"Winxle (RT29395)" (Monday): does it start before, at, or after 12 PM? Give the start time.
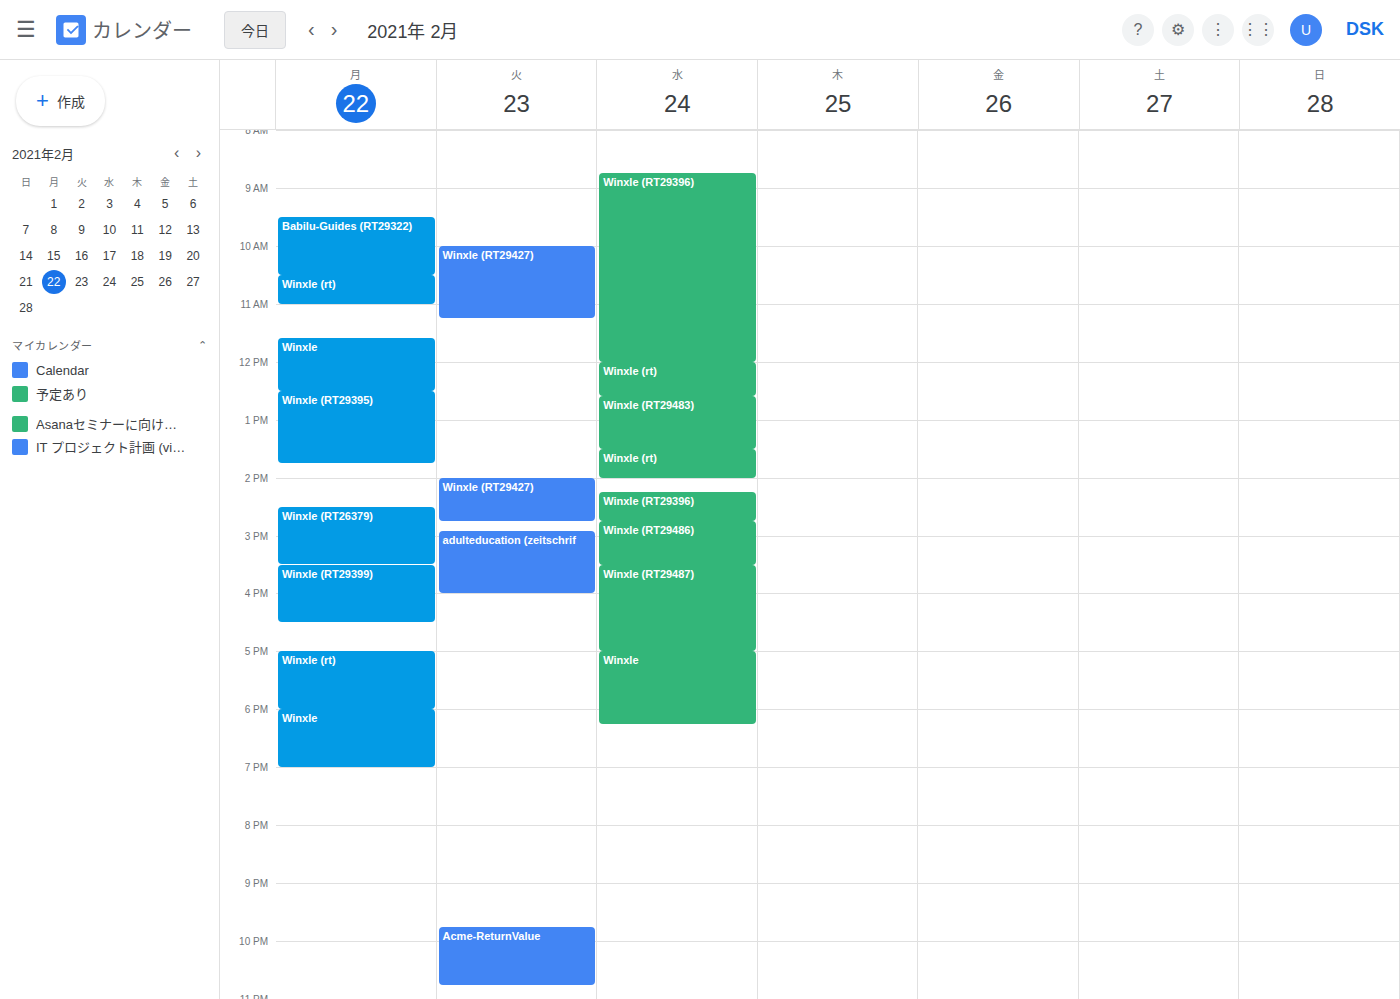
12:30 PM -- after 12 PM, 30 minutes below the 12 PM line.